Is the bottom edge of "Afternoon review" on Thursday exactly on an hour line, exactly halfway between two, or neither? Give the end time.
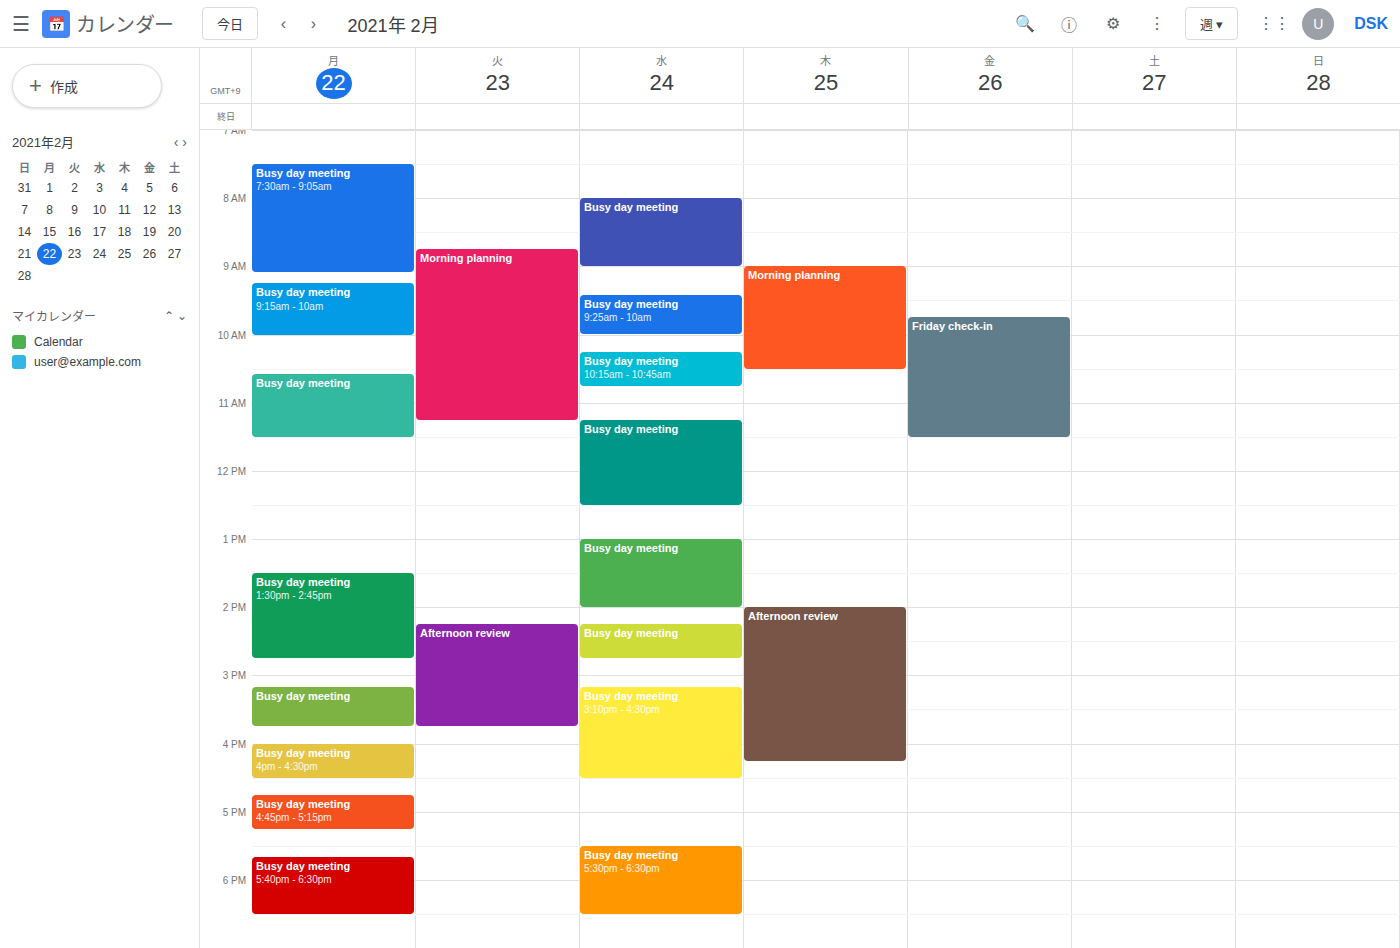
4:15 PM -- neither: a quarter of the way from the 4 PM line to the 5 PM line.